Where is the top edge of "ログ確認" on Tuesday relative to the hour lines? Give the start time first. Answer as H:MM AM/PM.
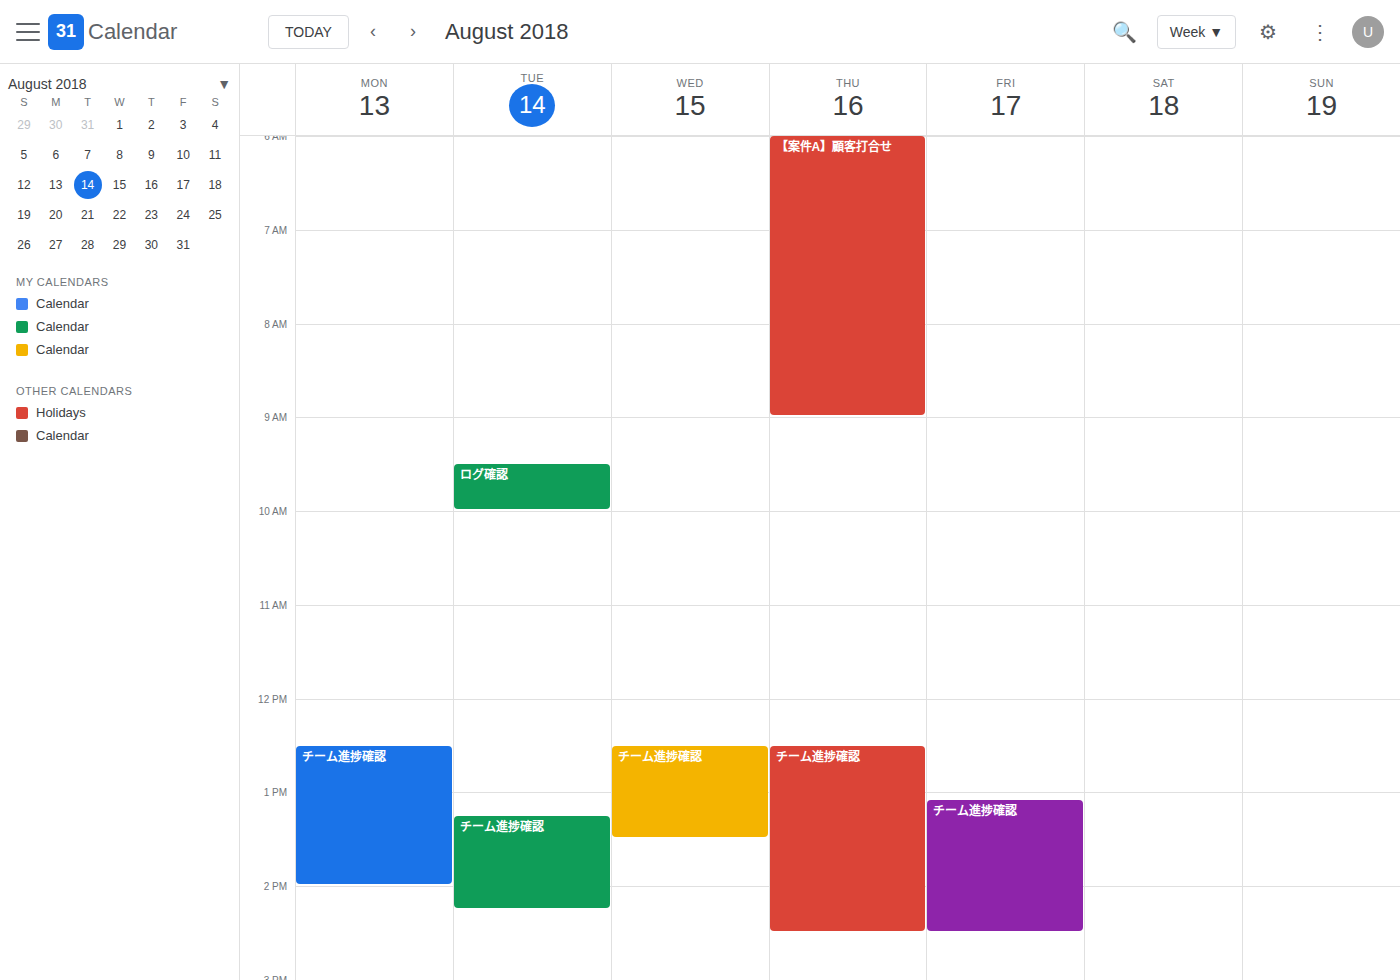
9:30 AM -- halfway between the 9 AM and 10 AM lines.